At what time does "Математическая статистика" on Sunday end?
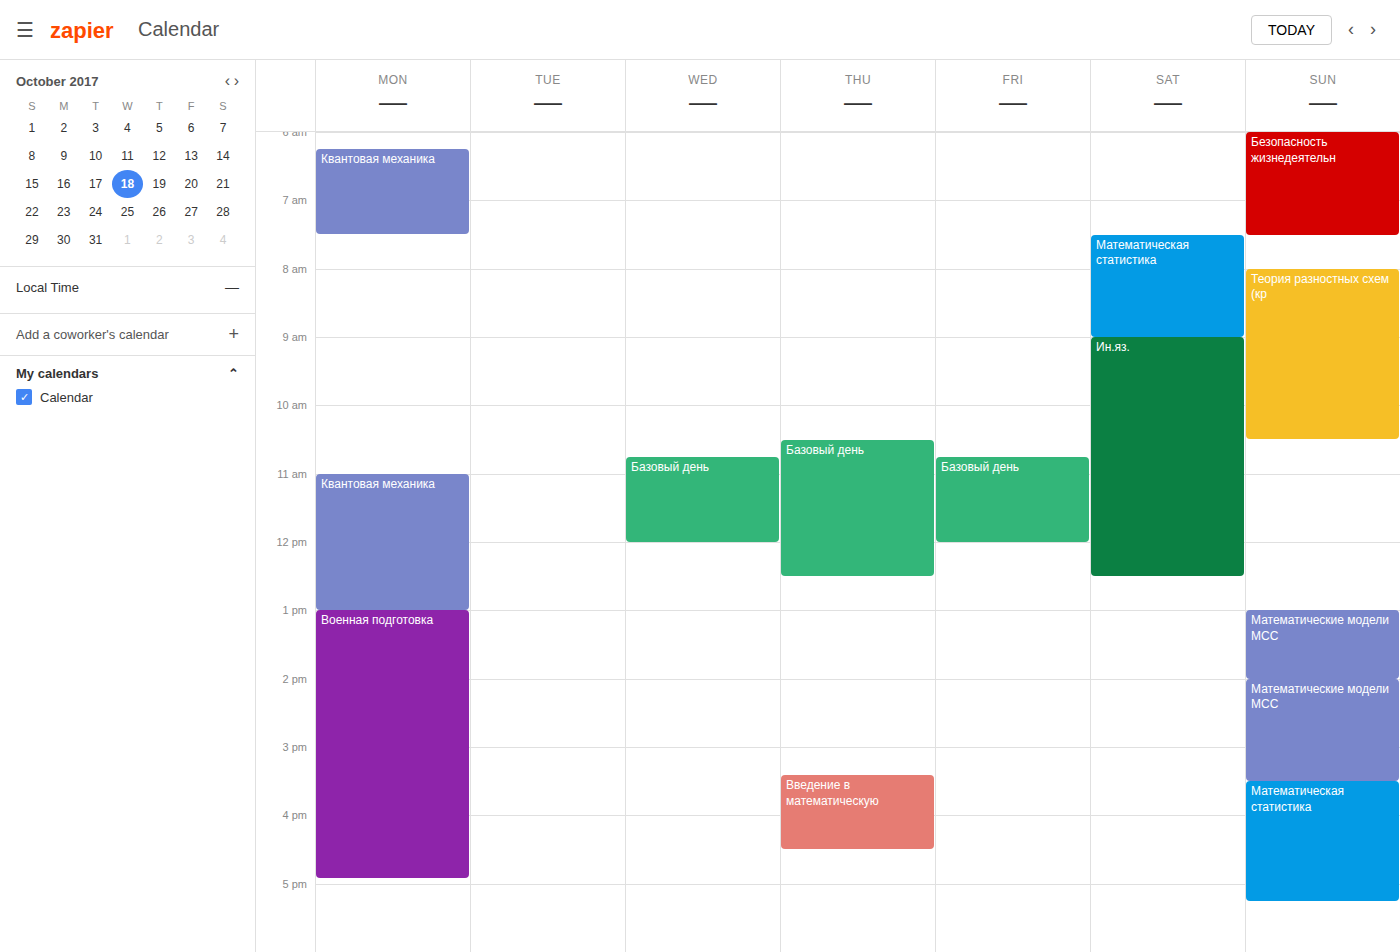
5:15 PM